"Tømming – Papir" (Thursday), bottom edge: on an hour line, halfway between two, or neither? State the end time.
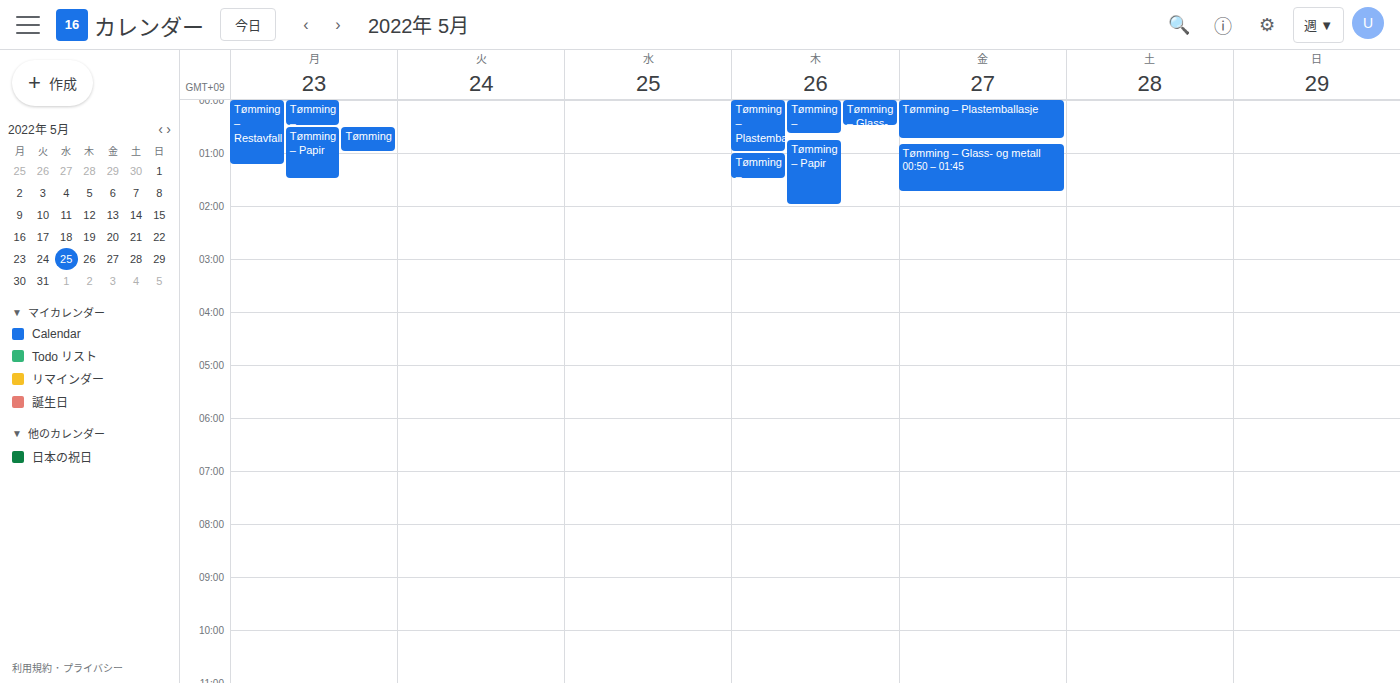
2:00 AM -- exactly on the 2 AM line.